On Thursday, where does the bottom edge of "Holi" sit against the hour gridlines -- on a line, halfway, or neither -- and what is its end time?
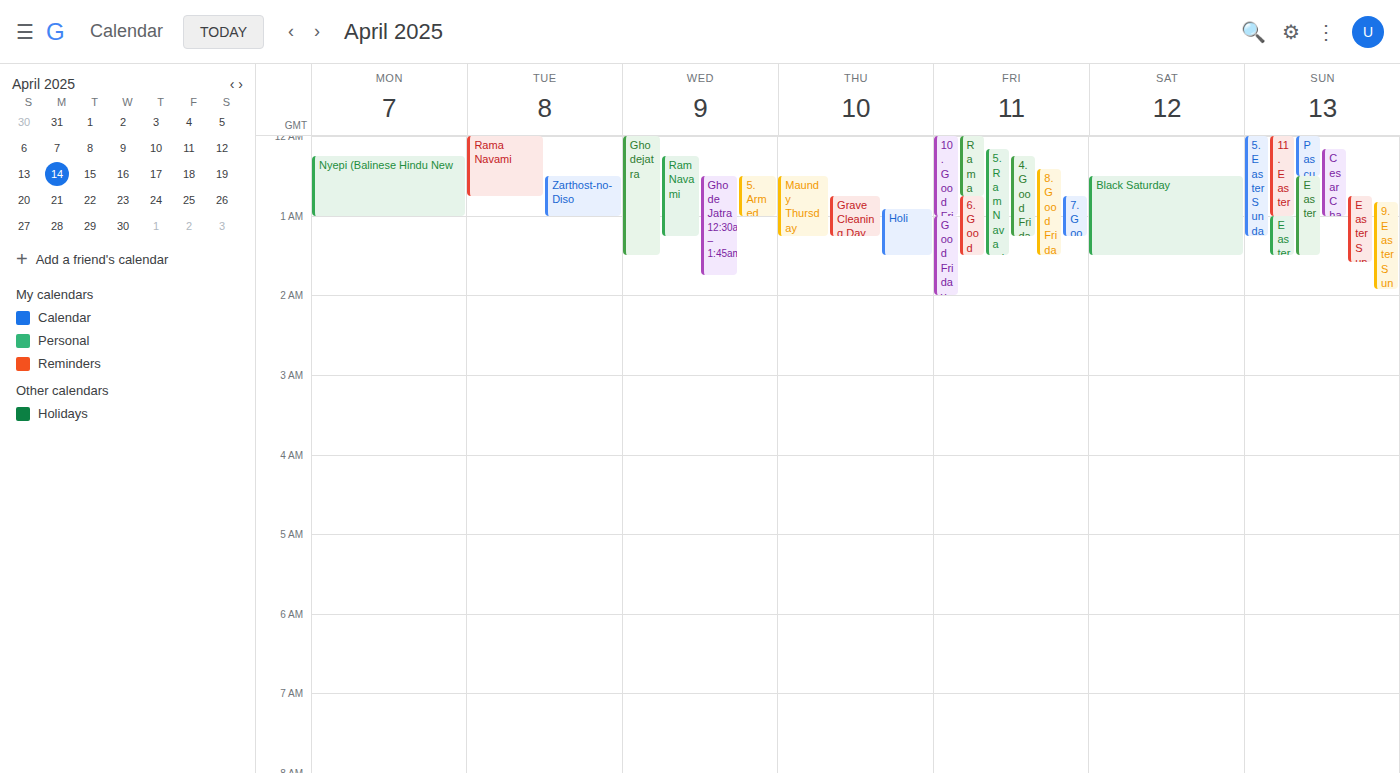
1:30 AM -- halfway between the 1 AM and 2 AM lines.